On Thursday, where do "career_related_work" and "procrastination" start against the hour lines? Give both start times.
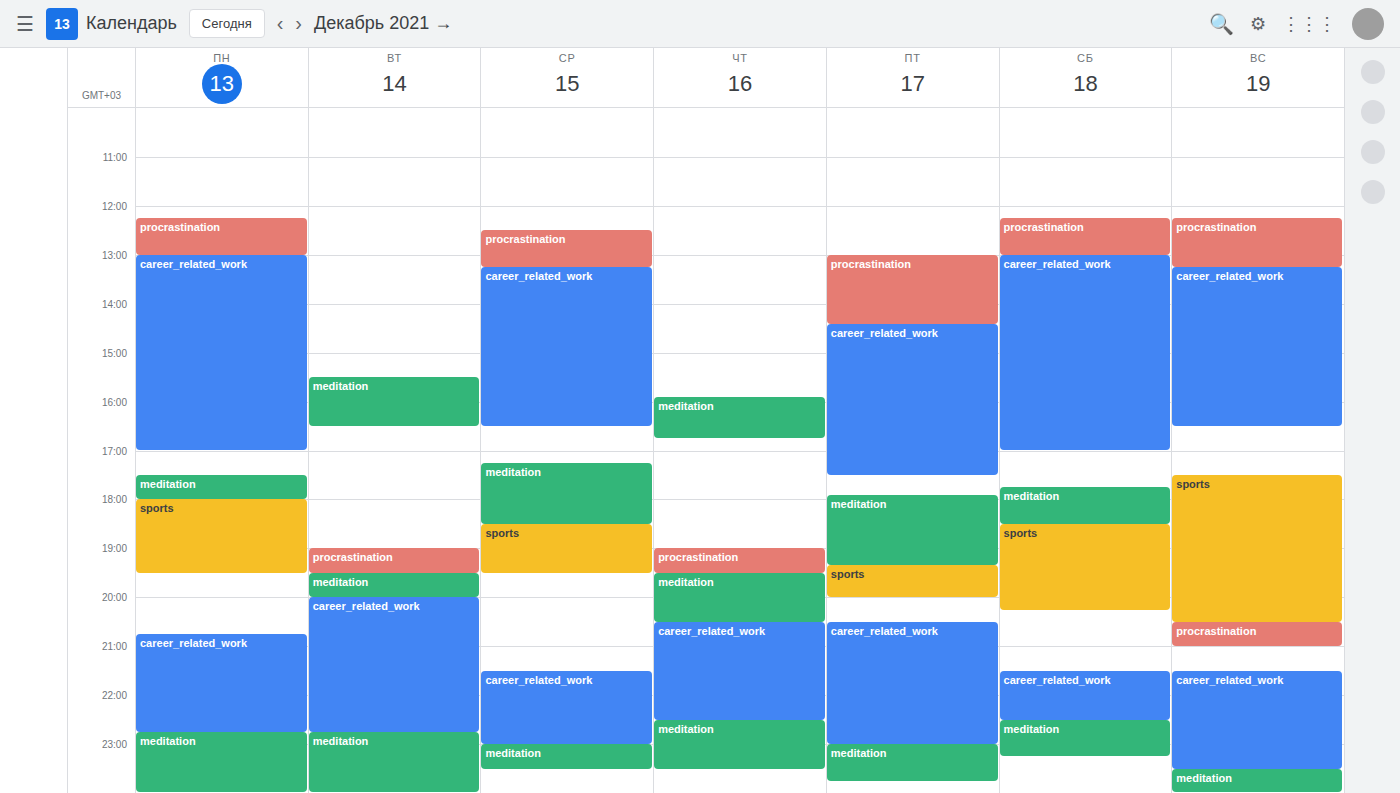
"career_related_work": 8:30 PM, halfway between the 8 PM and 9 PM lines. "procrastination": 7:00 PM, exactly on the 7 PM line.